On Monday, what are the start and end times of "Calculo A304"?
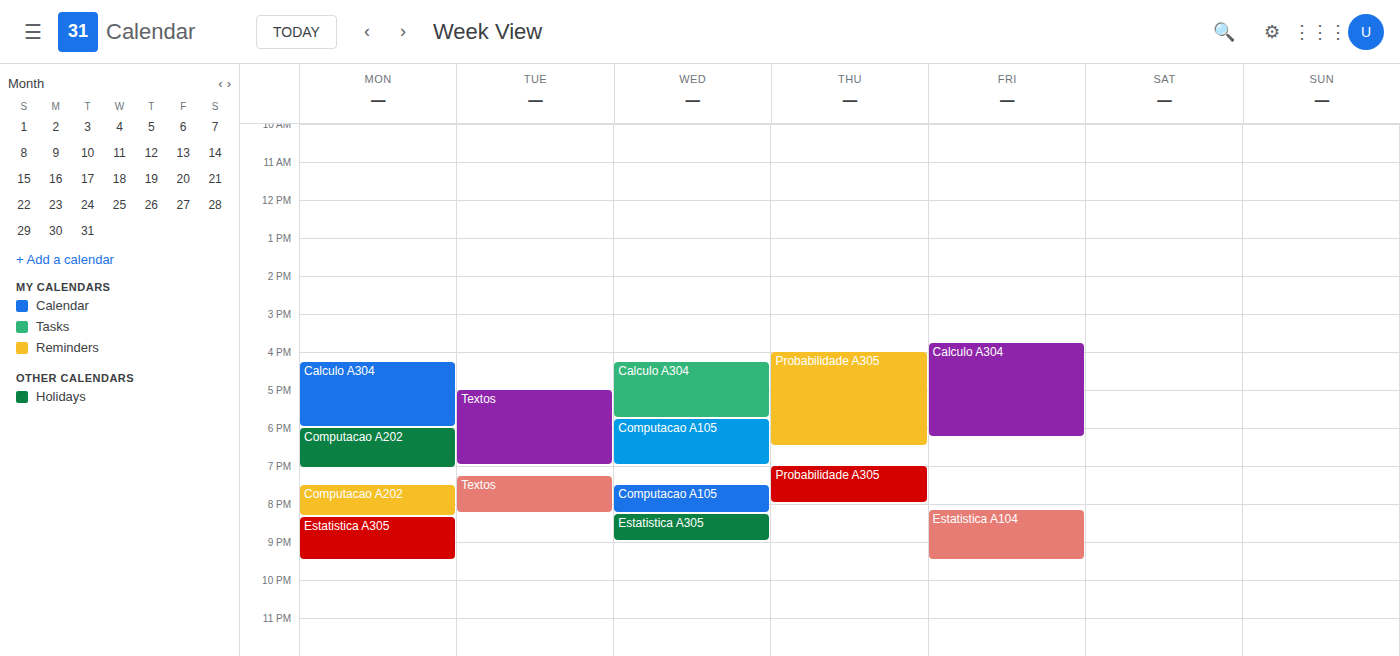
4:15 PM to 6:00 PM